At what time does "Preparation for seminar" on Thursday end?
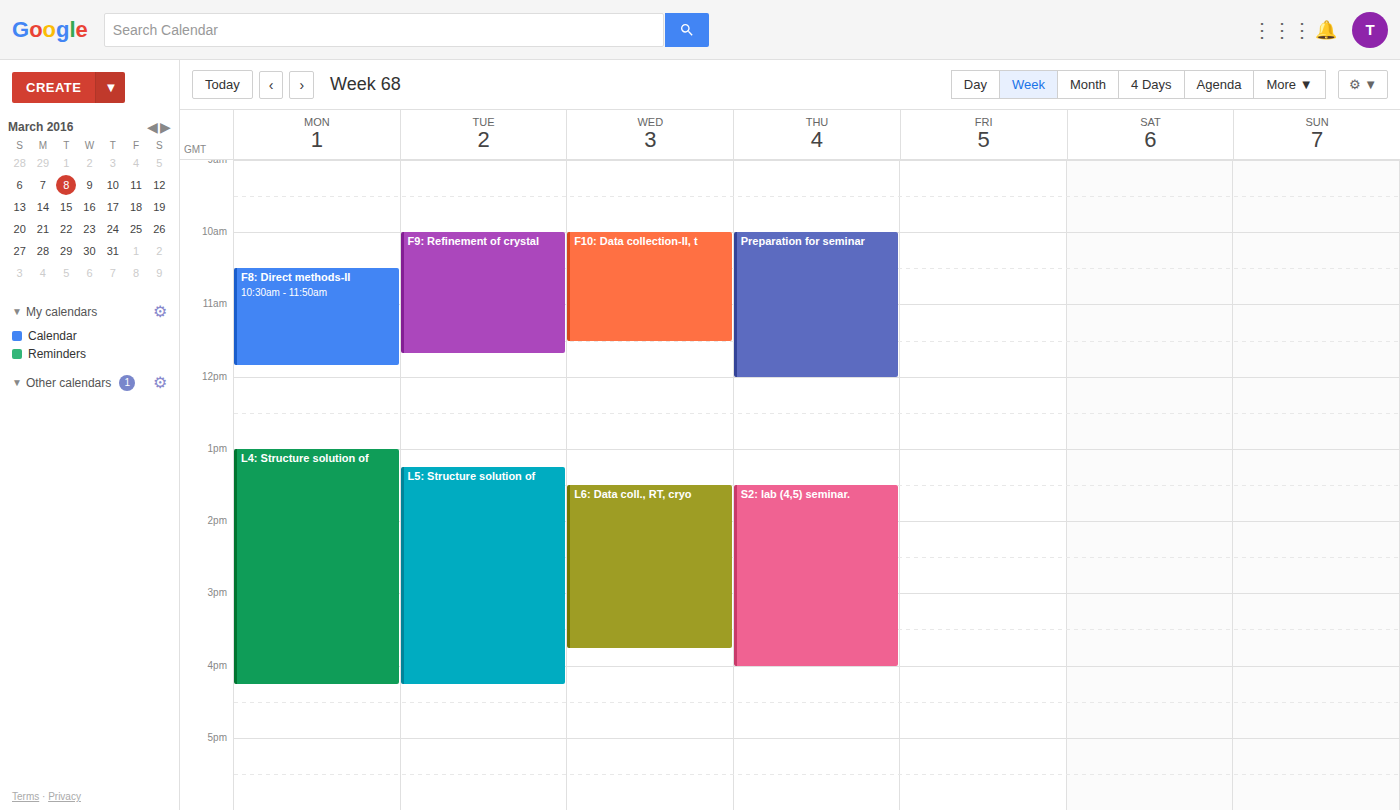
12:00 PM